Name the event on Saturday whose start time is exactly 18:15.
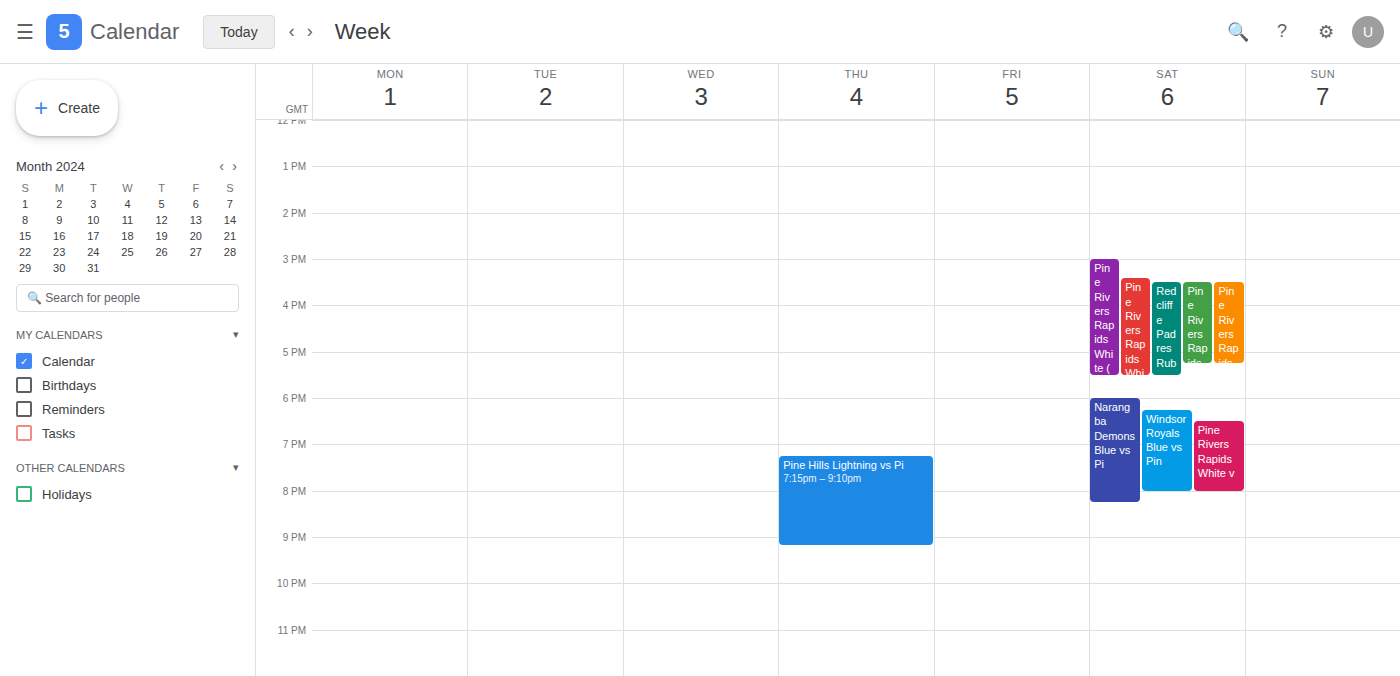
"Windsor Royals Blue vs Pin"